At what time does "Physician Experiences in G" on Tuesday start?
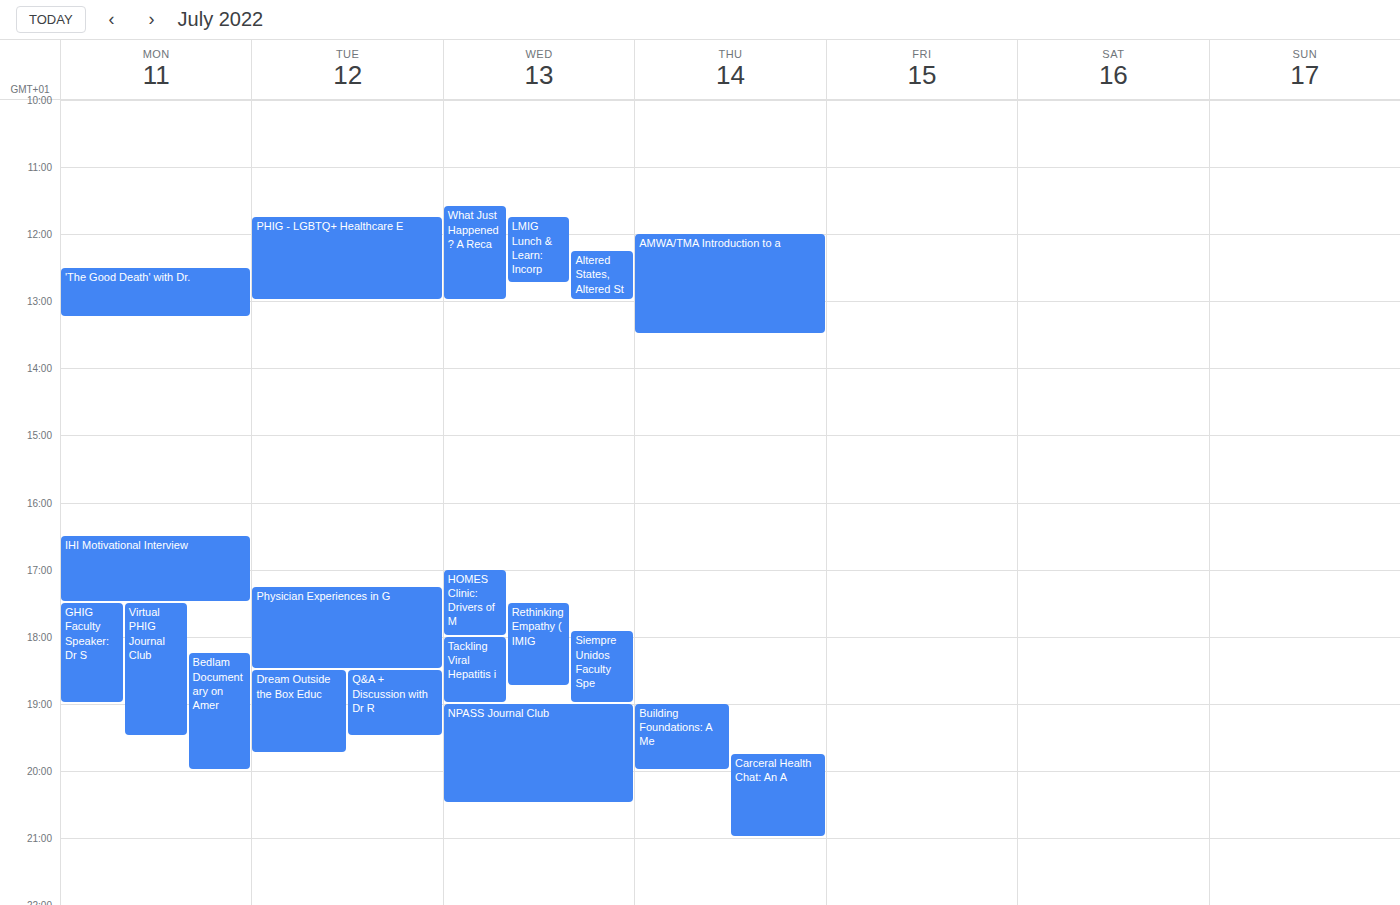
5:15 PM